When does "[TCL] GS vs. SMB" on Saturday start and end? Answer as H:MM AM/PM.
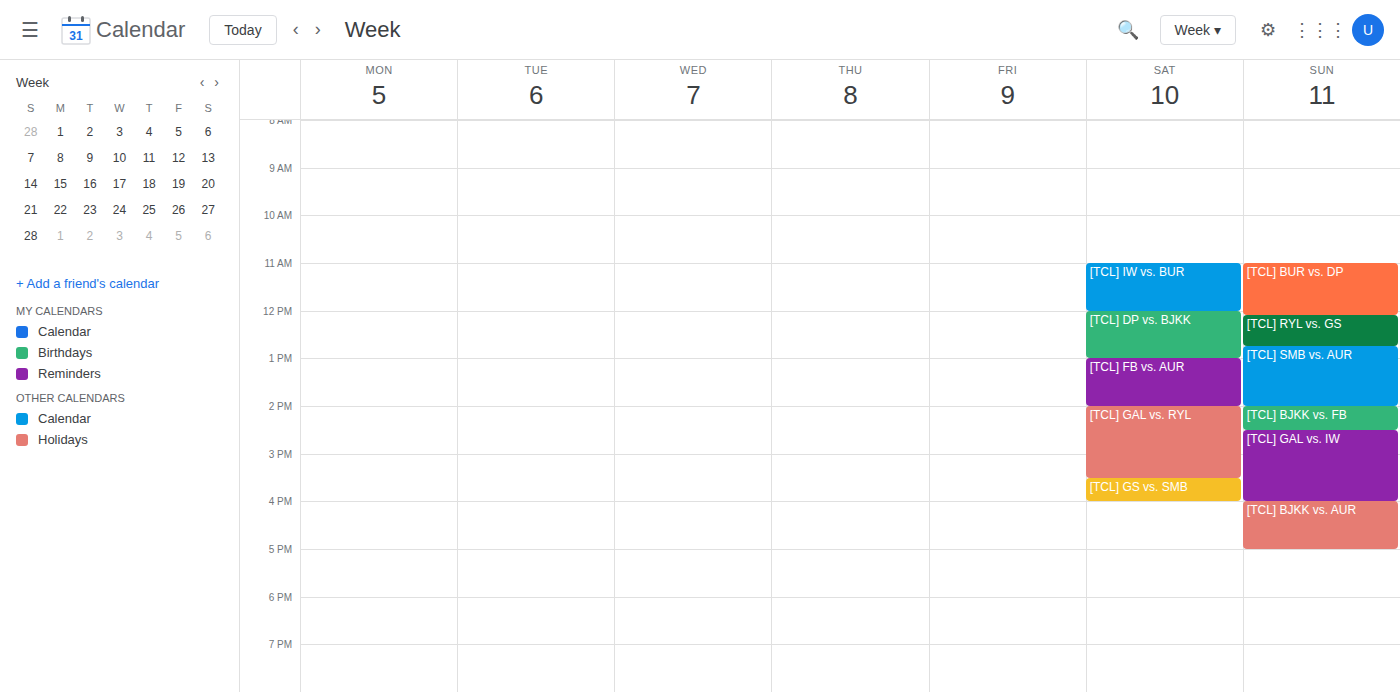
3:30 PM to 4:00 PM